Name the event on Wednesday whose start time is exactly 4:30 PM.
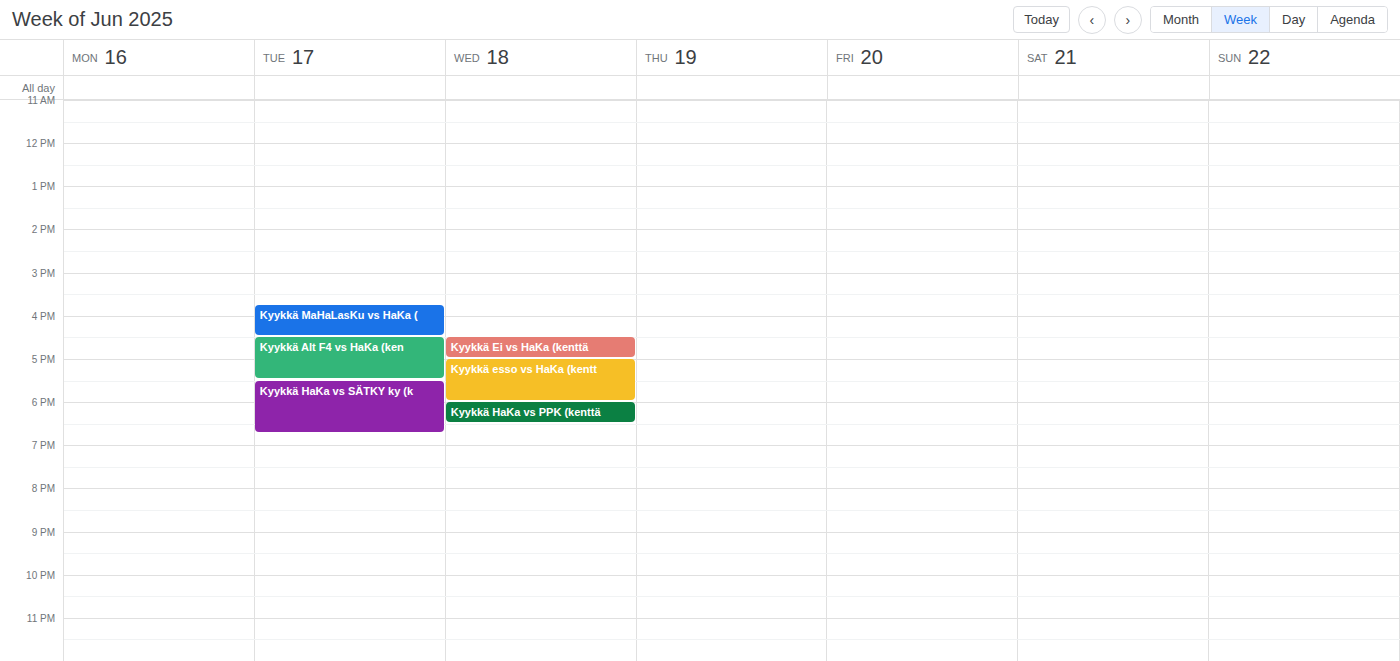
"Kyykkä Ei vs HaKa (kenttä"